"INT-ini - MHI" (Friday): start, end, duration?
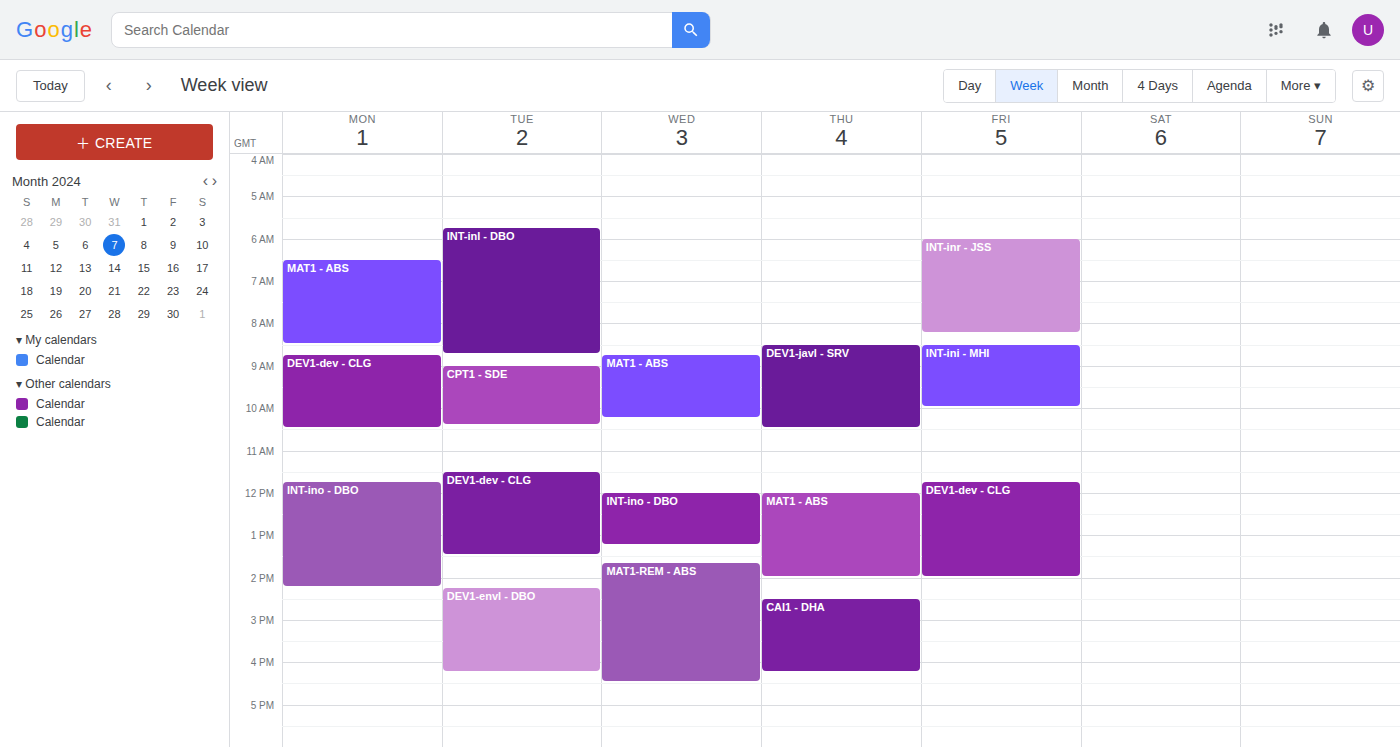
08:30 to 10:00, 1 hour 30 minutes